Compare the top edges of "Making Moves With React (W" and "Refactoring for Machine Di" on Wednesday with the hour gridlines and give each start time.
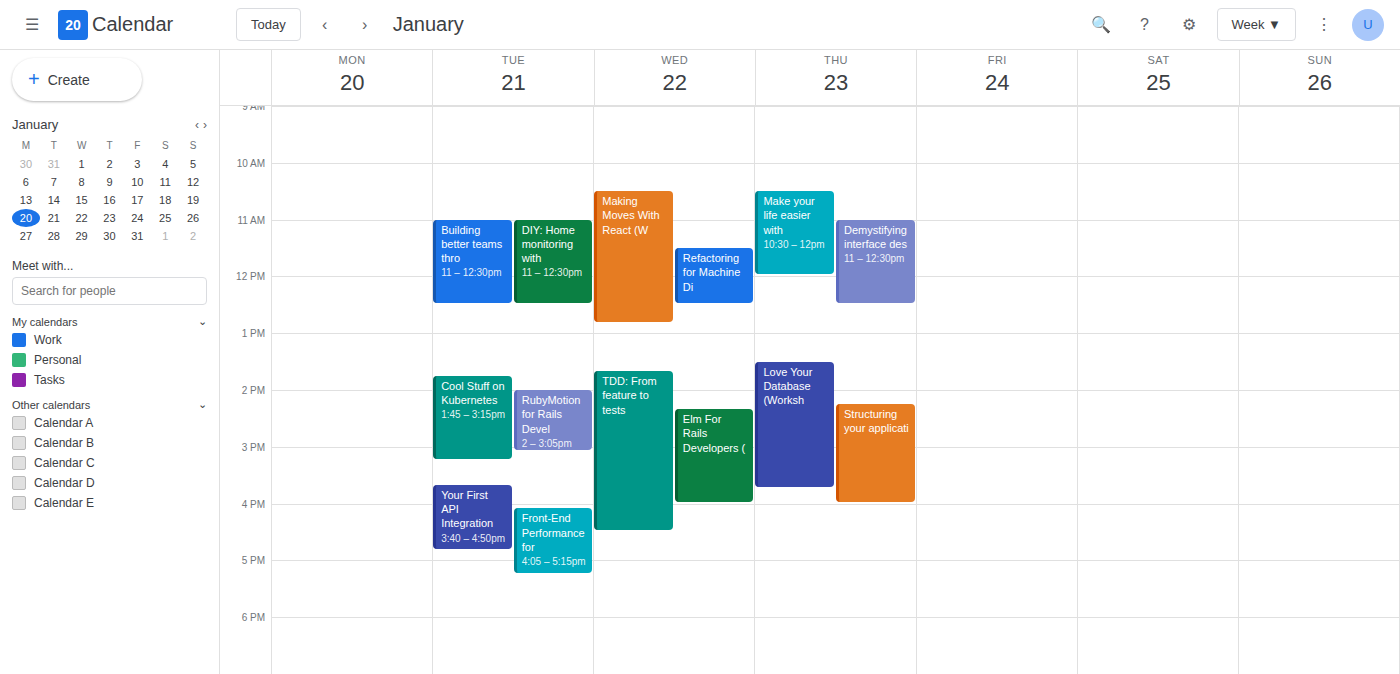
"Making Moves With React (W": 10:30 AM, halfway between the 10 AM and 11 AM lines. "Refactoring for Machine Di": 11:30 AM, halfway between the 11 AM and 12 PM lines.